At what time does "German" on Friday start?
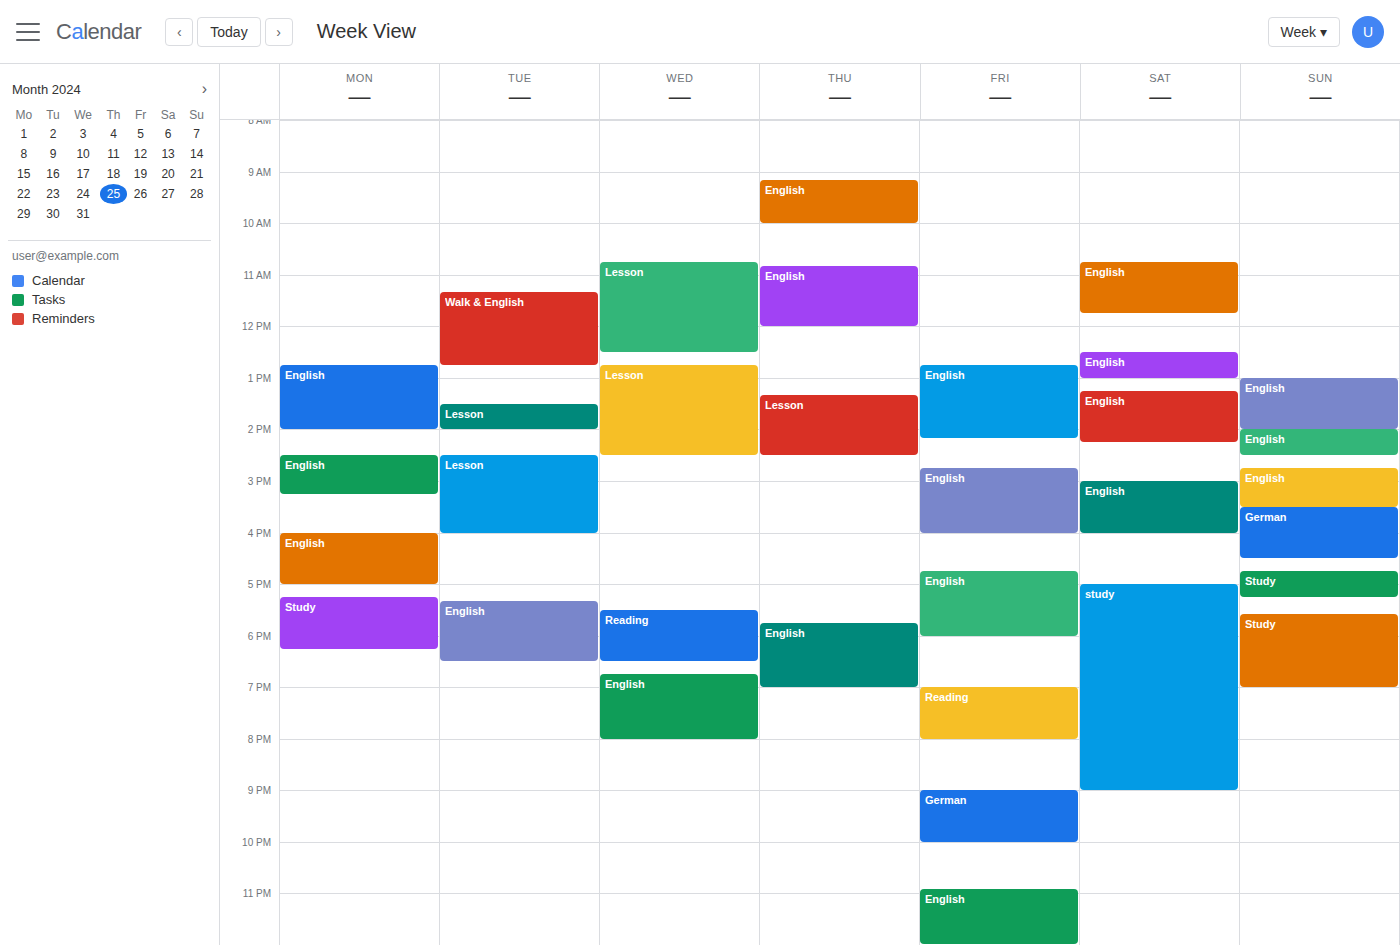
9:00 PM